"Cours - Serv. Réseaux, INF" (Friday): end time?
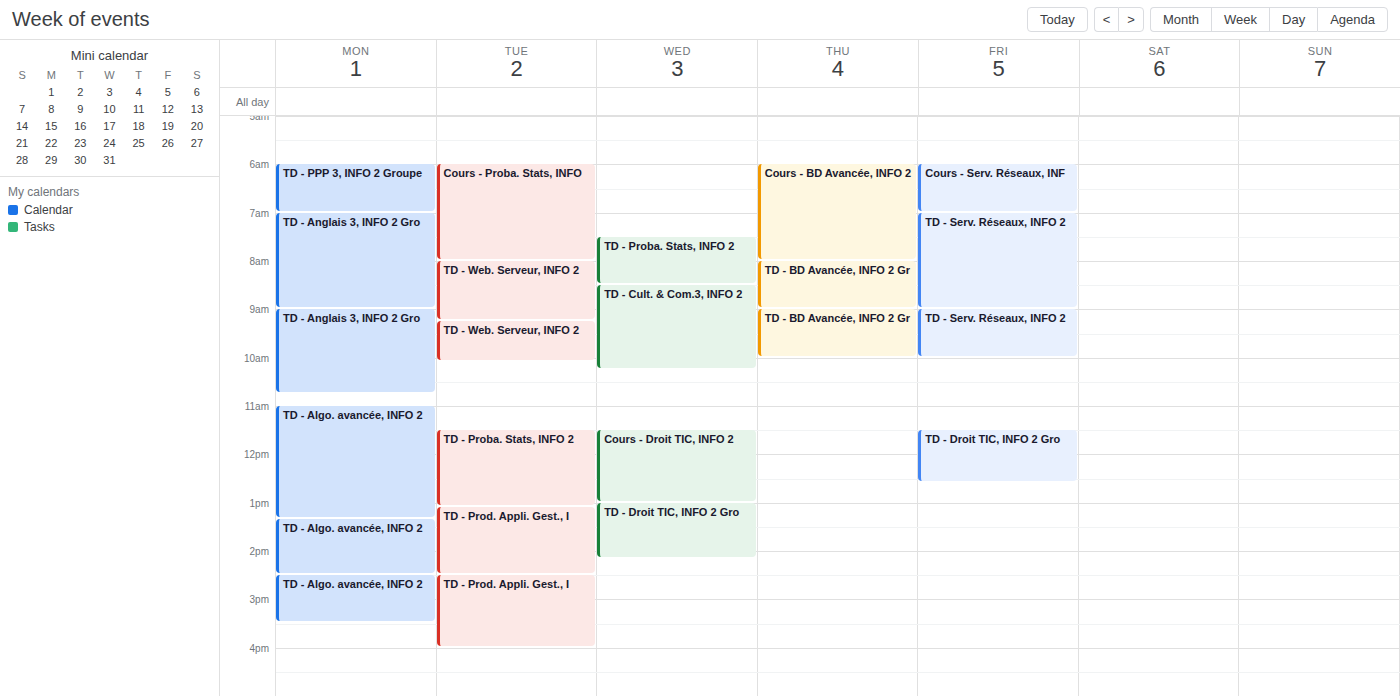
7:00 AM